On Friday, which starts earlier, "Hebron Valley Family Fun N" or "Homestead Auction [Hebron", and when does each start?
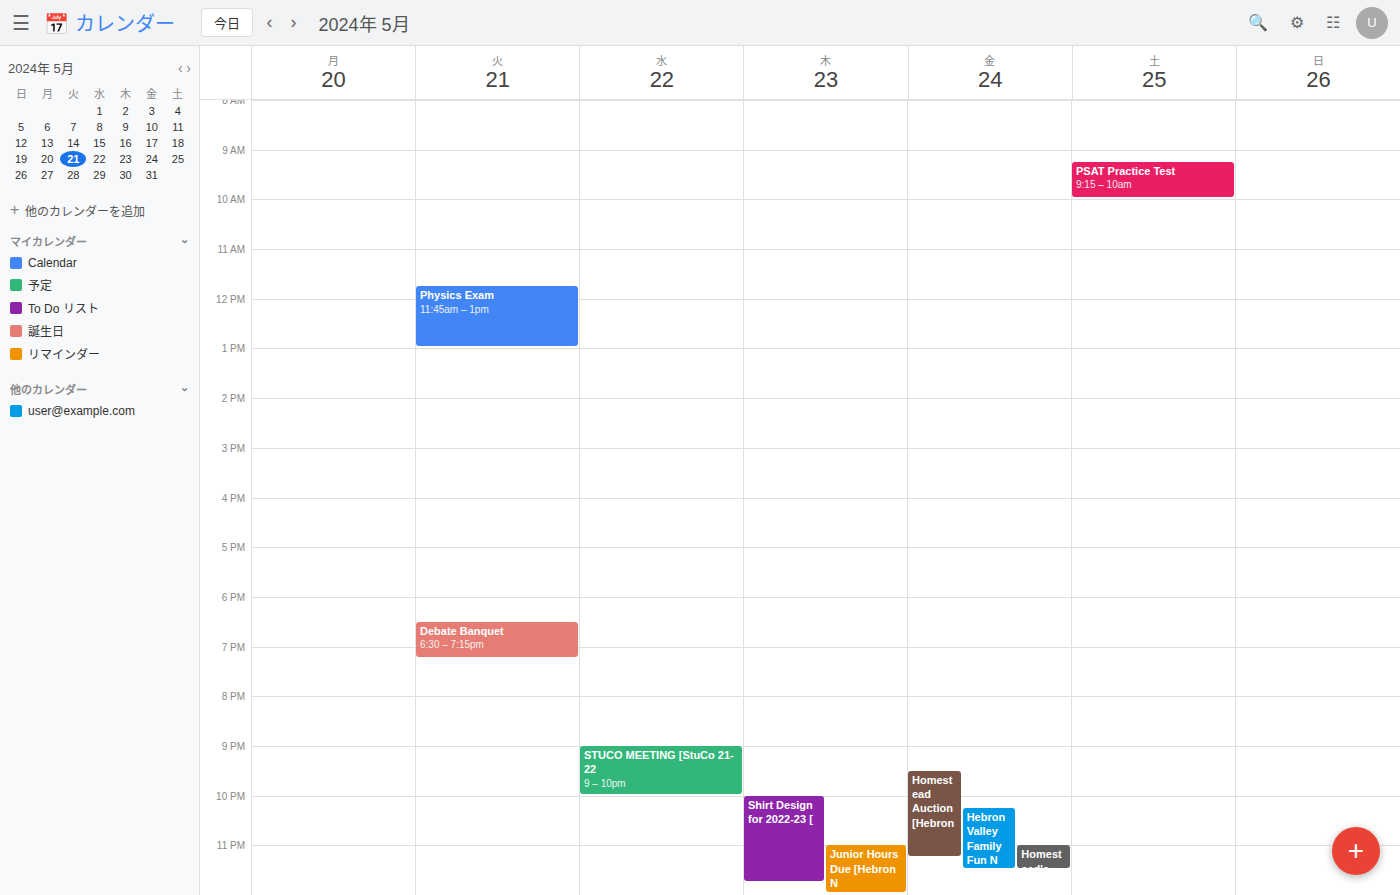
"Homestead Auction [Hebron" 9:30 PM; "Hebron Valley Family Fun N" 10:15 PM.